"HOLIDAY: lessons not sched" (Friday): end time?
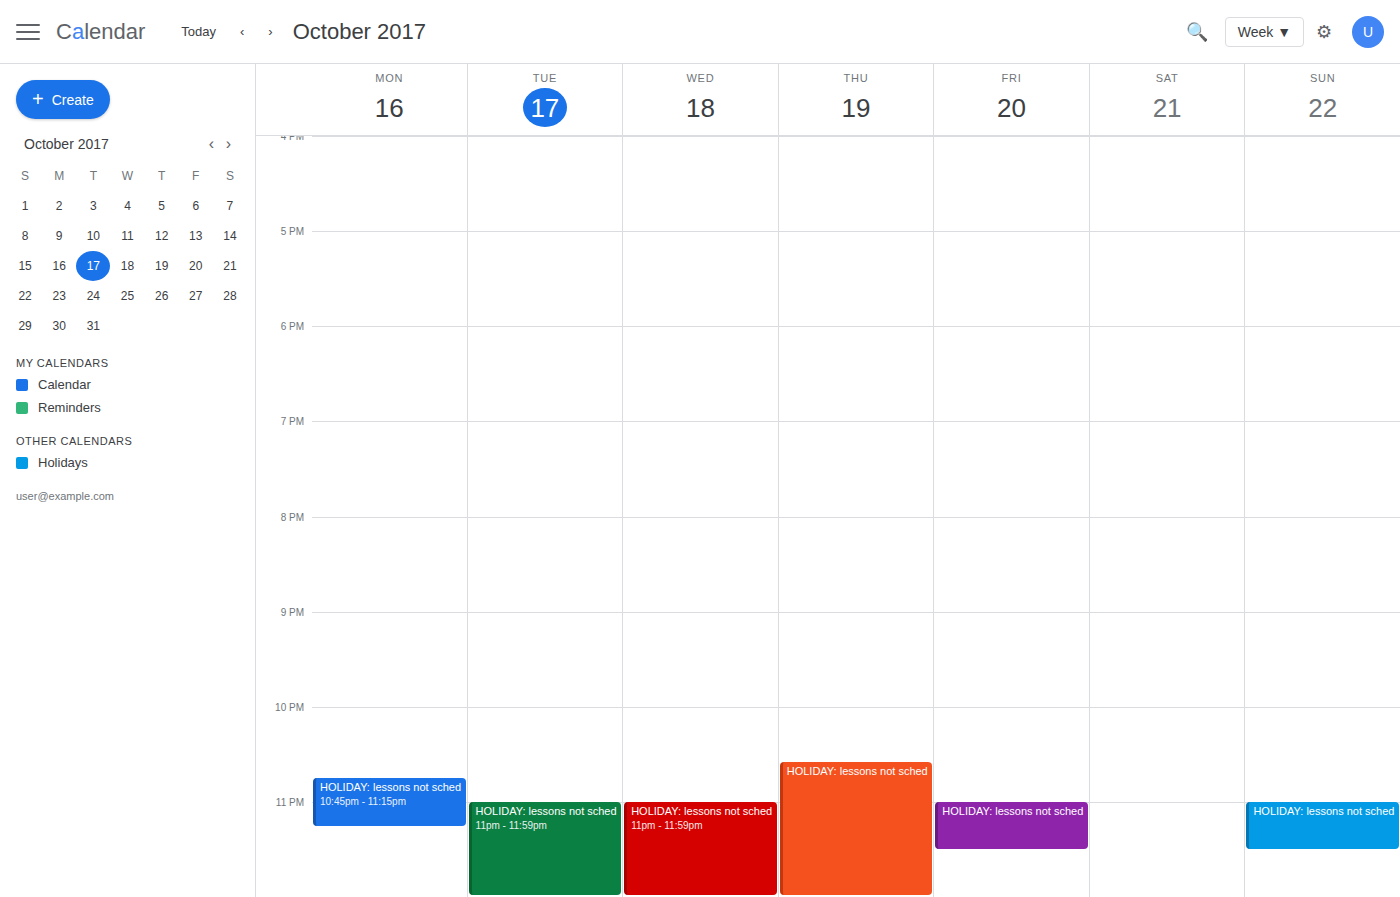
11:30 PM